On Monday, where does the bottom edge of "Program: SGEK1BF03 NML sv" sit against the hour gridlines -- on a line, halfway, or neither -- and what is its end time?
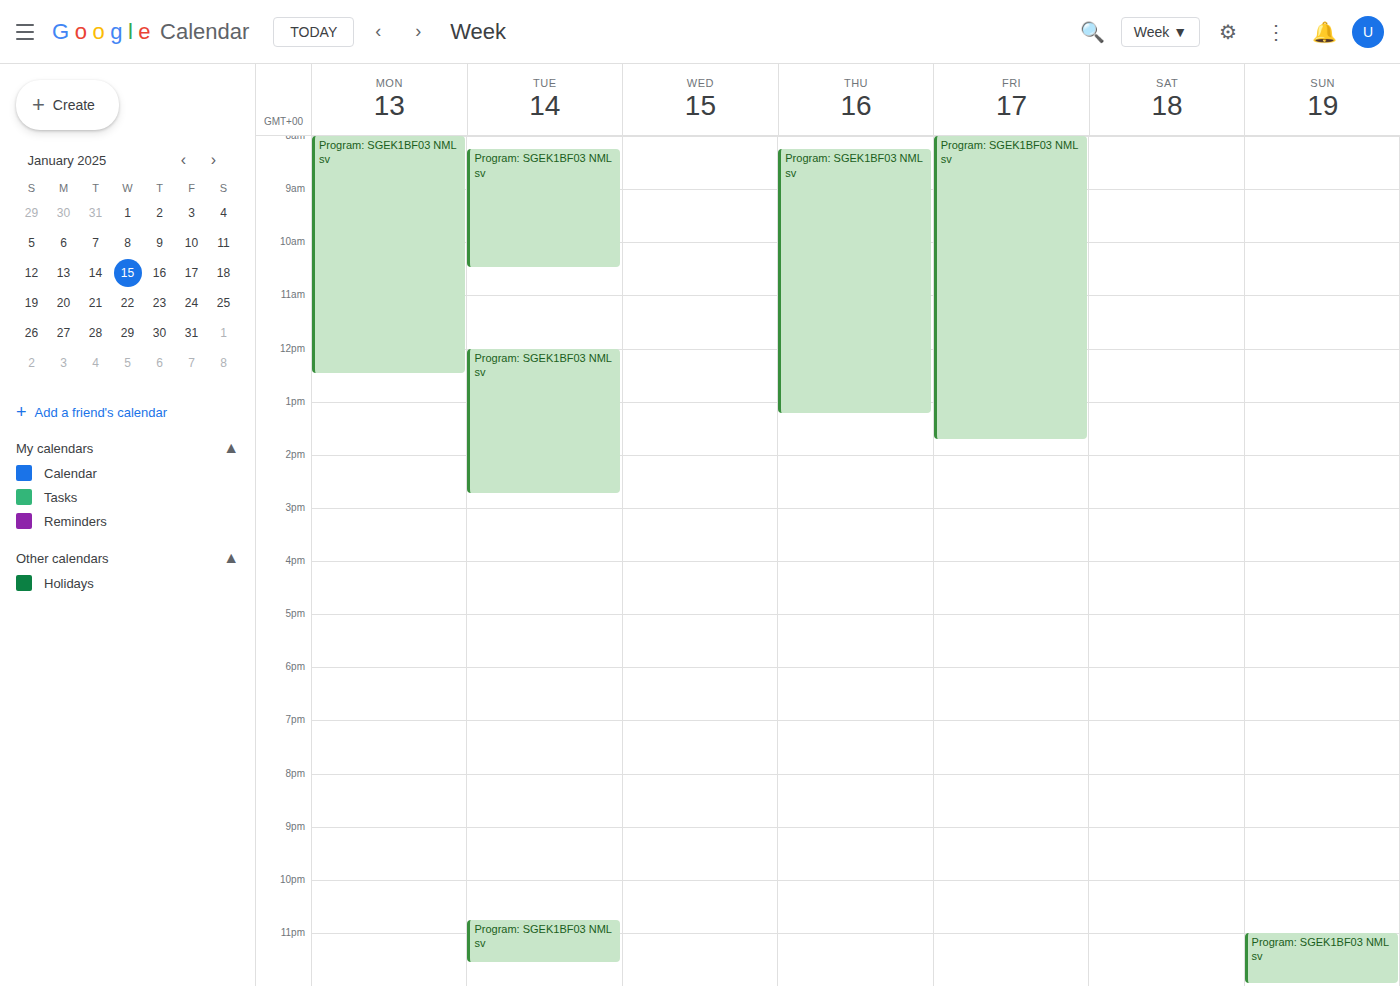
12:30 -- halfway between the 12:00 and 13:00 lines.